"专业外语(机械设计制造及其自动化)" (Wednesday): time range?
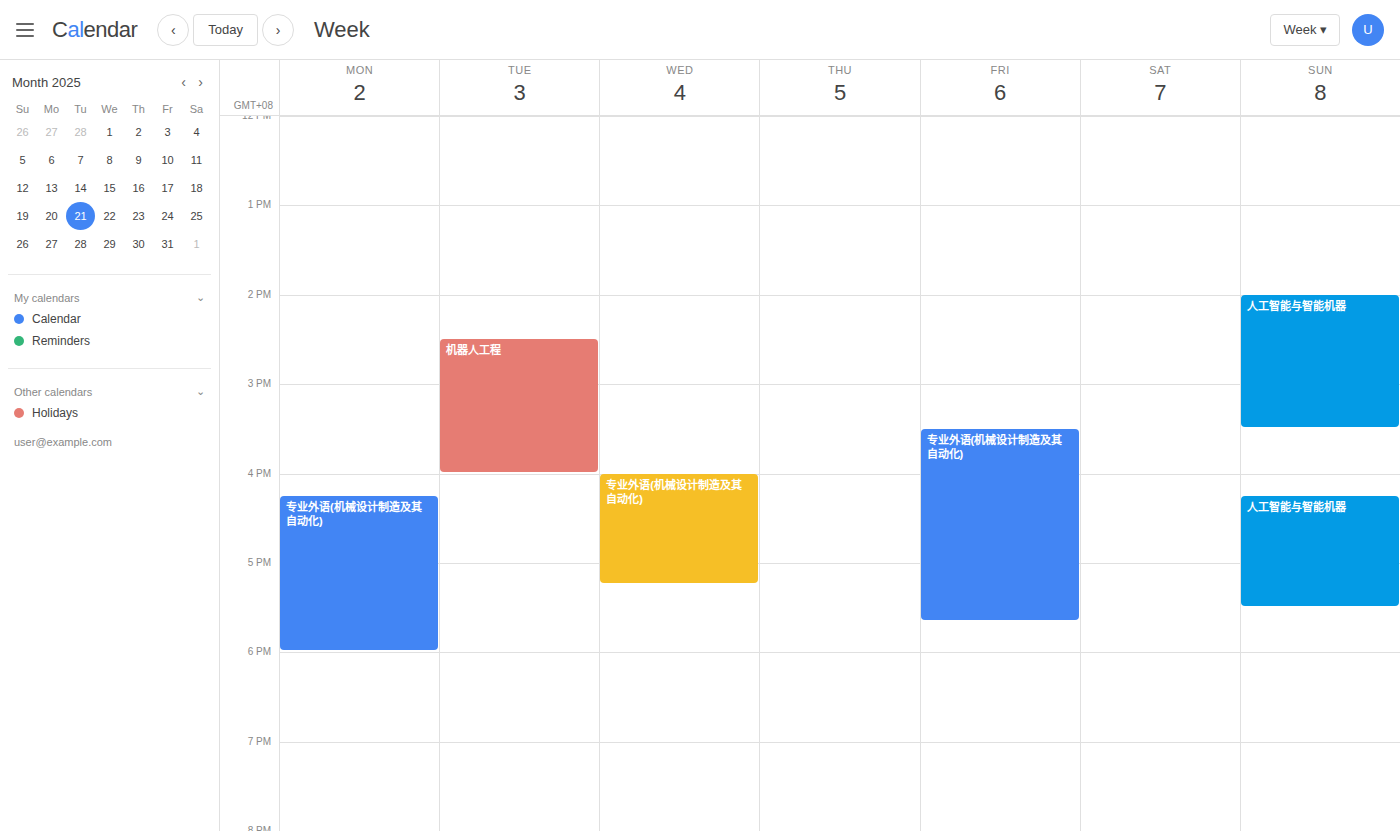
4:00 PM to 5:15 PM